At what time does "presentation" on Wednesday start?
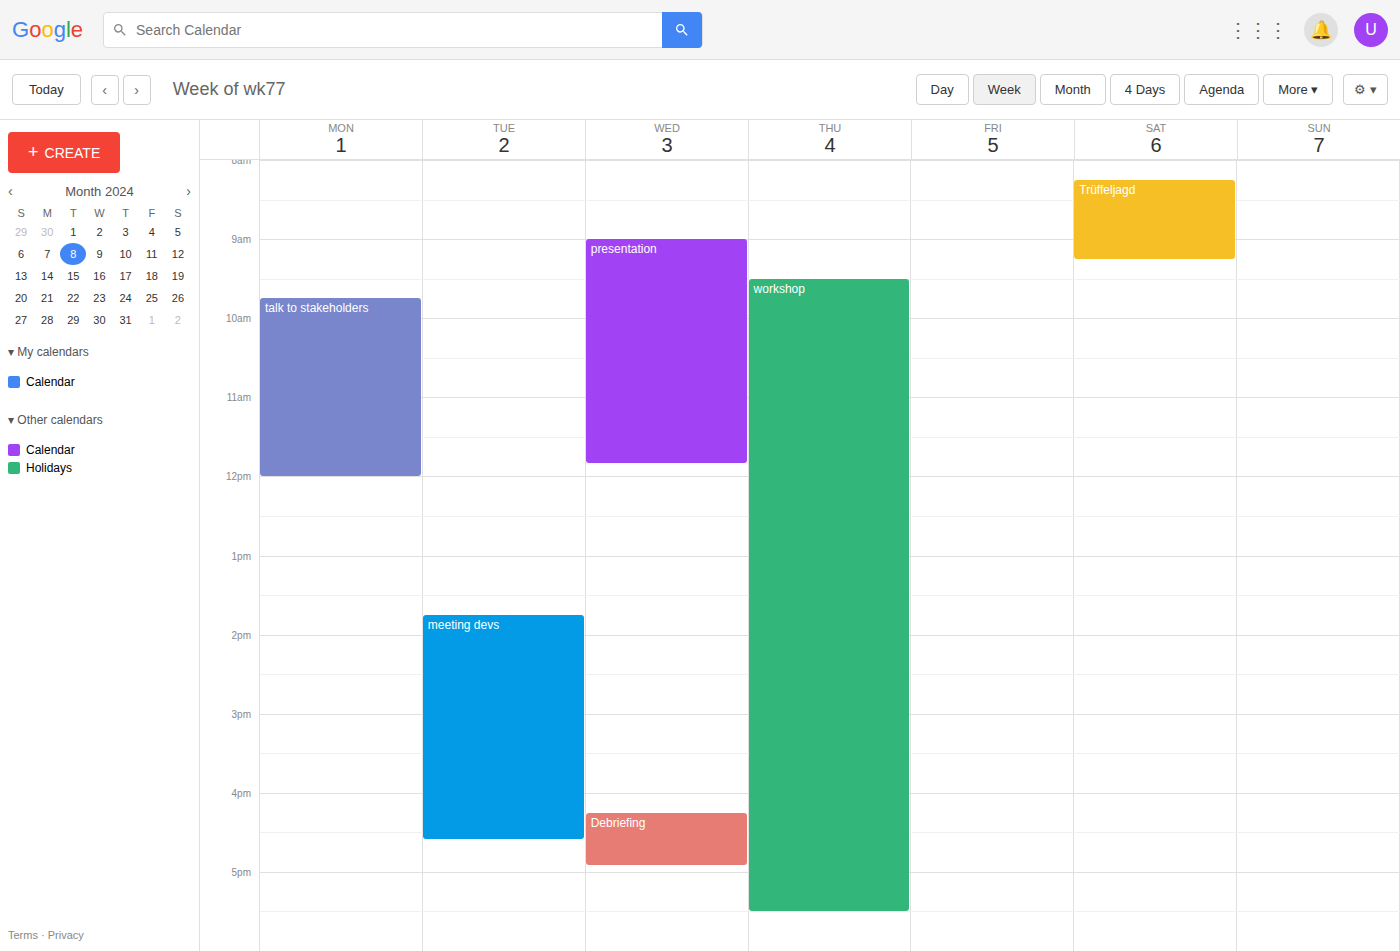
9:00 AM